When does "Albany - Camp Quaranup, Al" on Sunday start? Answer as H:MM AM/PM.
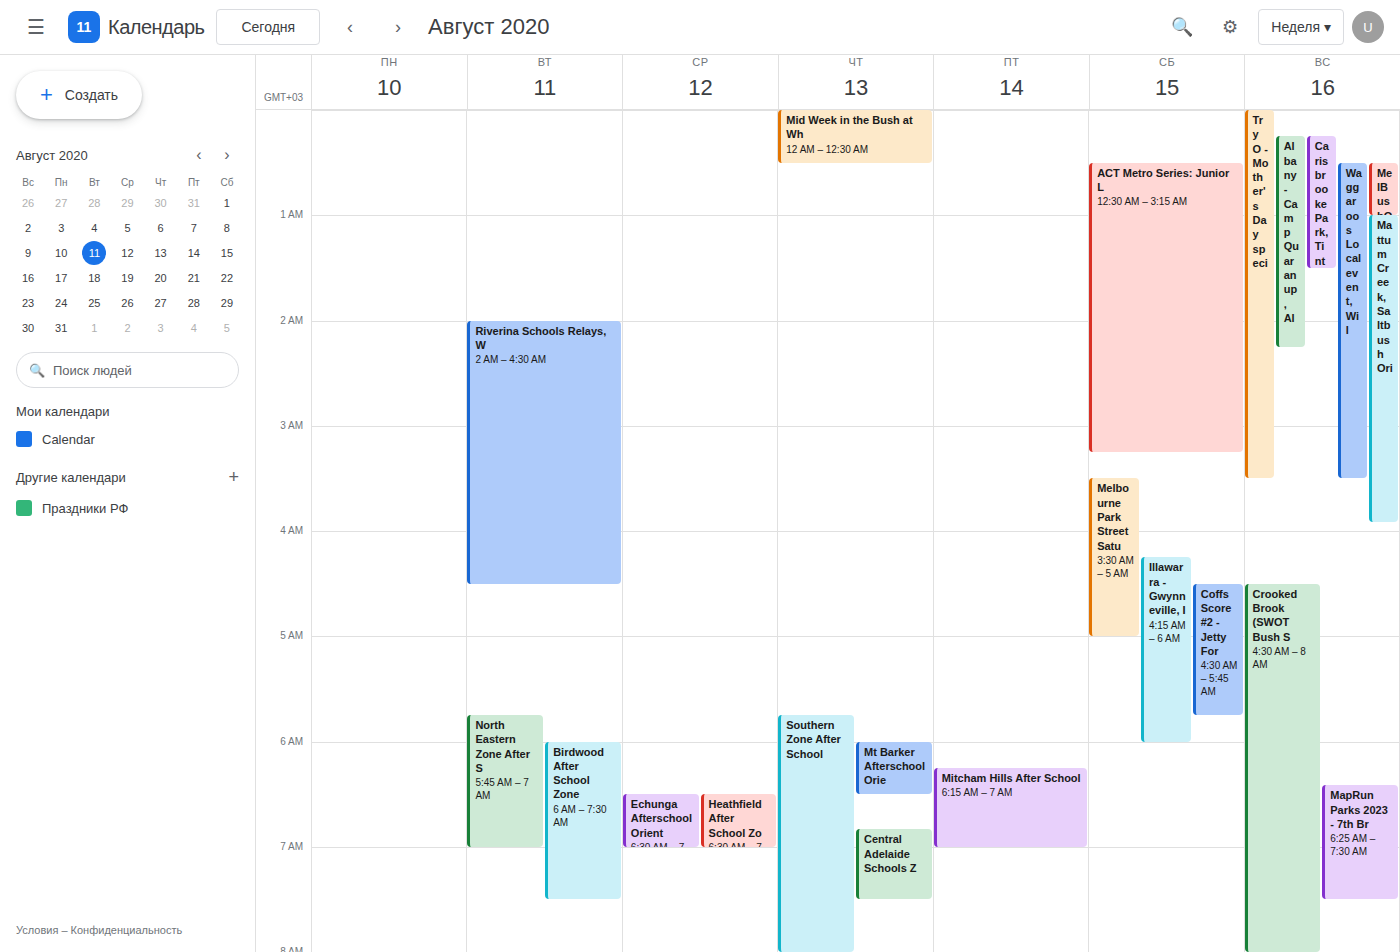
12:15 AM